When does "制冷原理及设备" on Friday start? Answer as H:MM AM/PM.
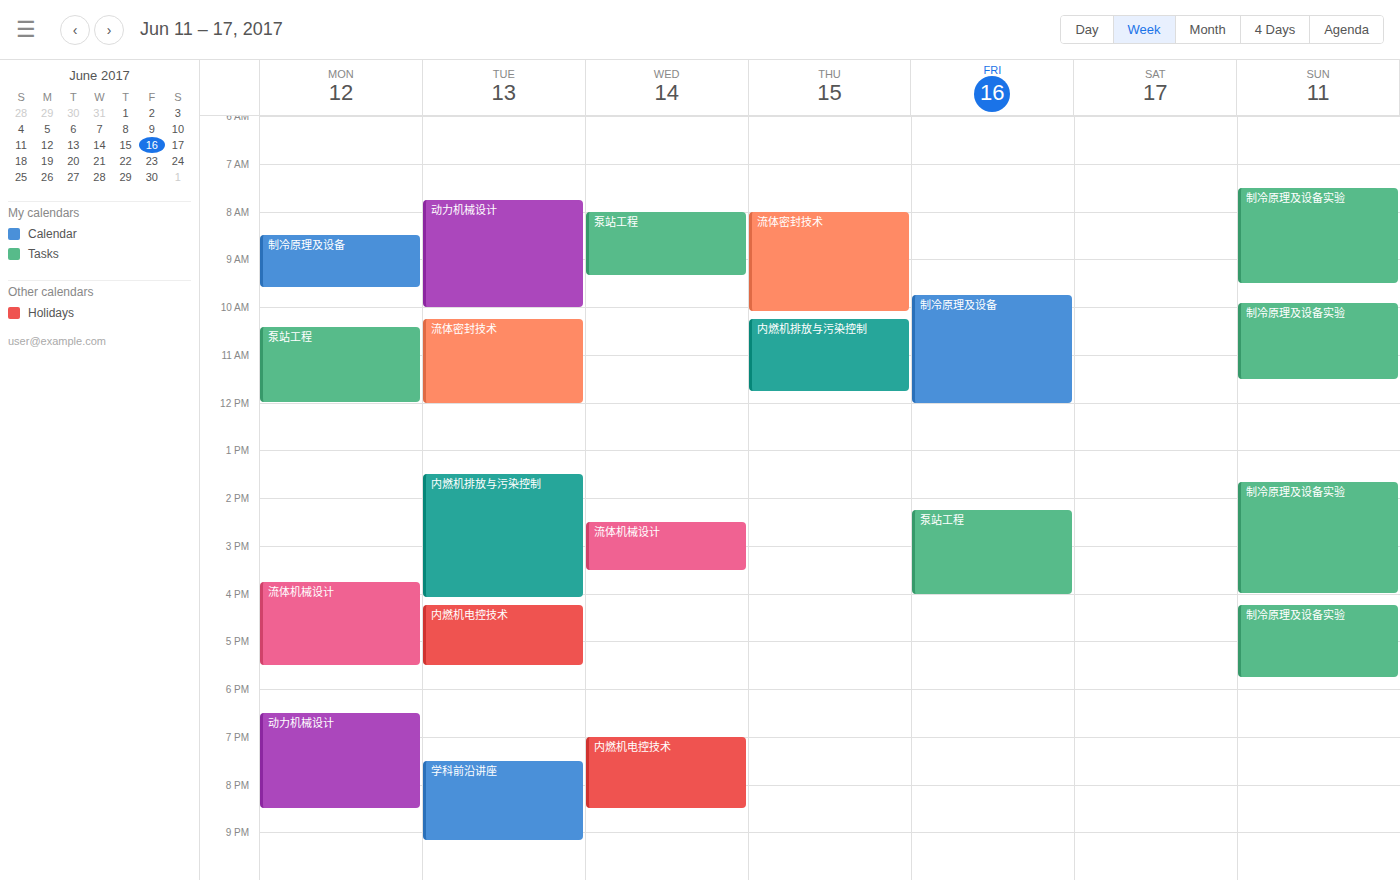
9:45 AM